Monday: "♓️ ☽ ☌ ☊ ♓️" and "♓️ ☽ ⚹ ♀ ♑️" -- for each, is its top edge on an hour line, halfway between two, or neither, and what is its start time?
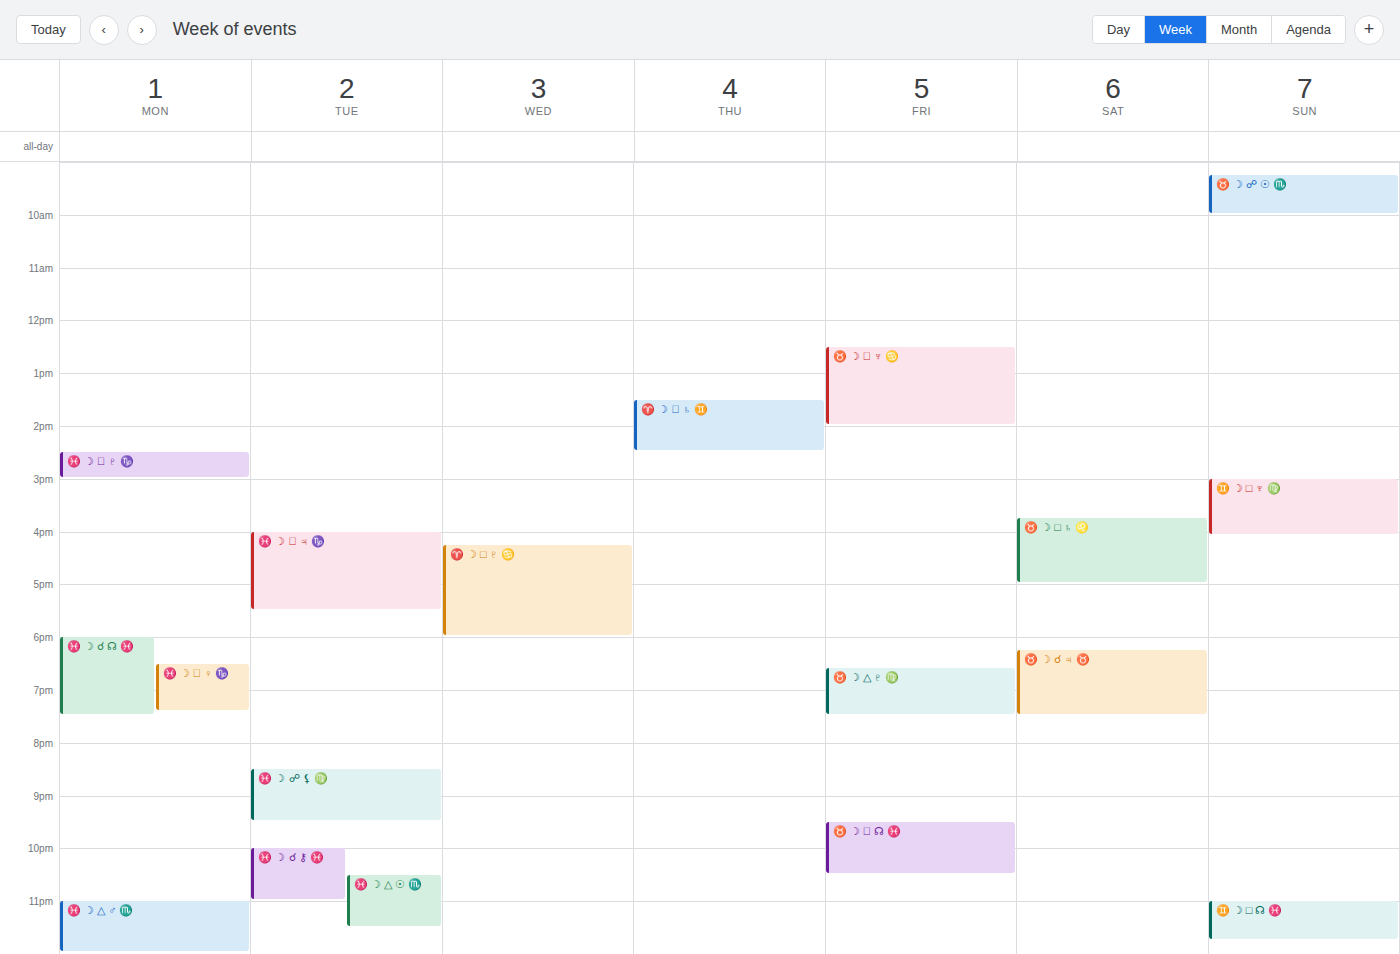
"♓️ ☽ ☌ ☊ ♓️": 6:00 PM, exactly on the 6 PM line. "♓️ ☽ ⚹ ♀ ♑️": 6:30 PM, halfway between the 6 PM and 7 PM lines.